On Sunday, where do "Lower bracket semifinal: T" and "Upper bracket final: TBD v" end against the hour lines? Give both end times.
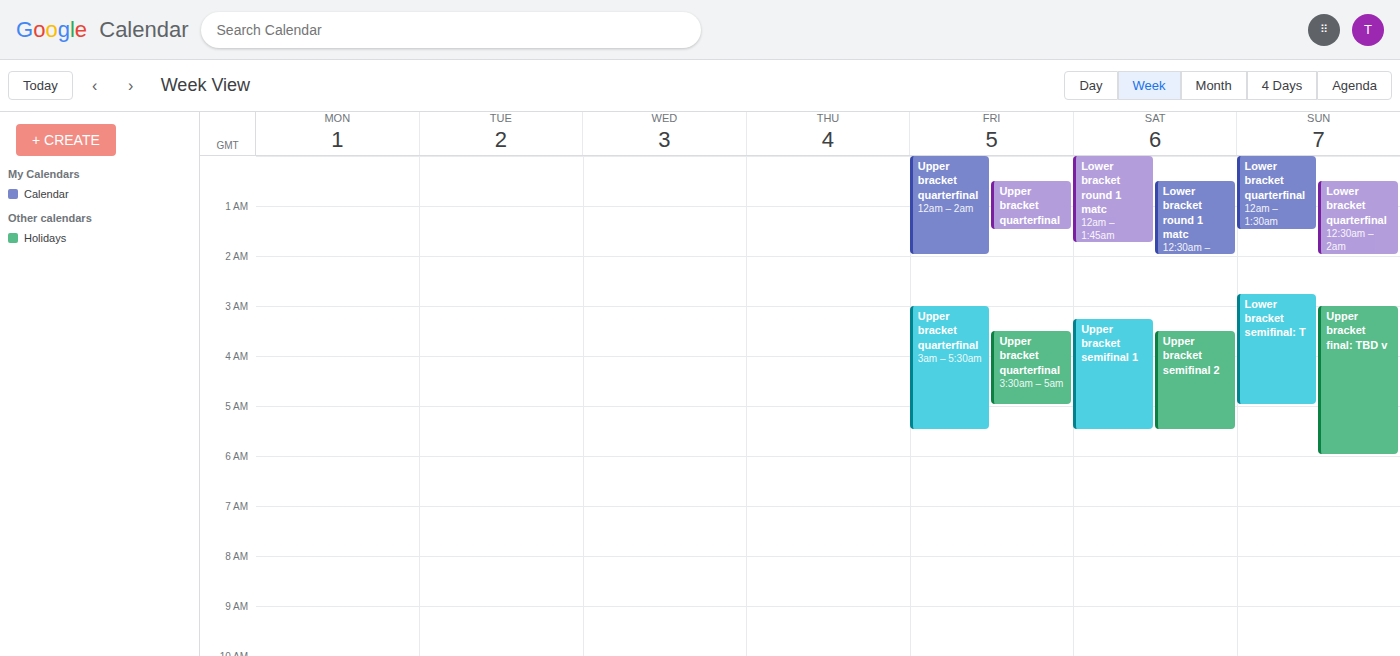
"Lower bracket semifinal: T": 5:00 AM, exactly on the 5 AM line. "Upper bracket final: TBD v": 6:00 AM, exactly on the 6 AM line.